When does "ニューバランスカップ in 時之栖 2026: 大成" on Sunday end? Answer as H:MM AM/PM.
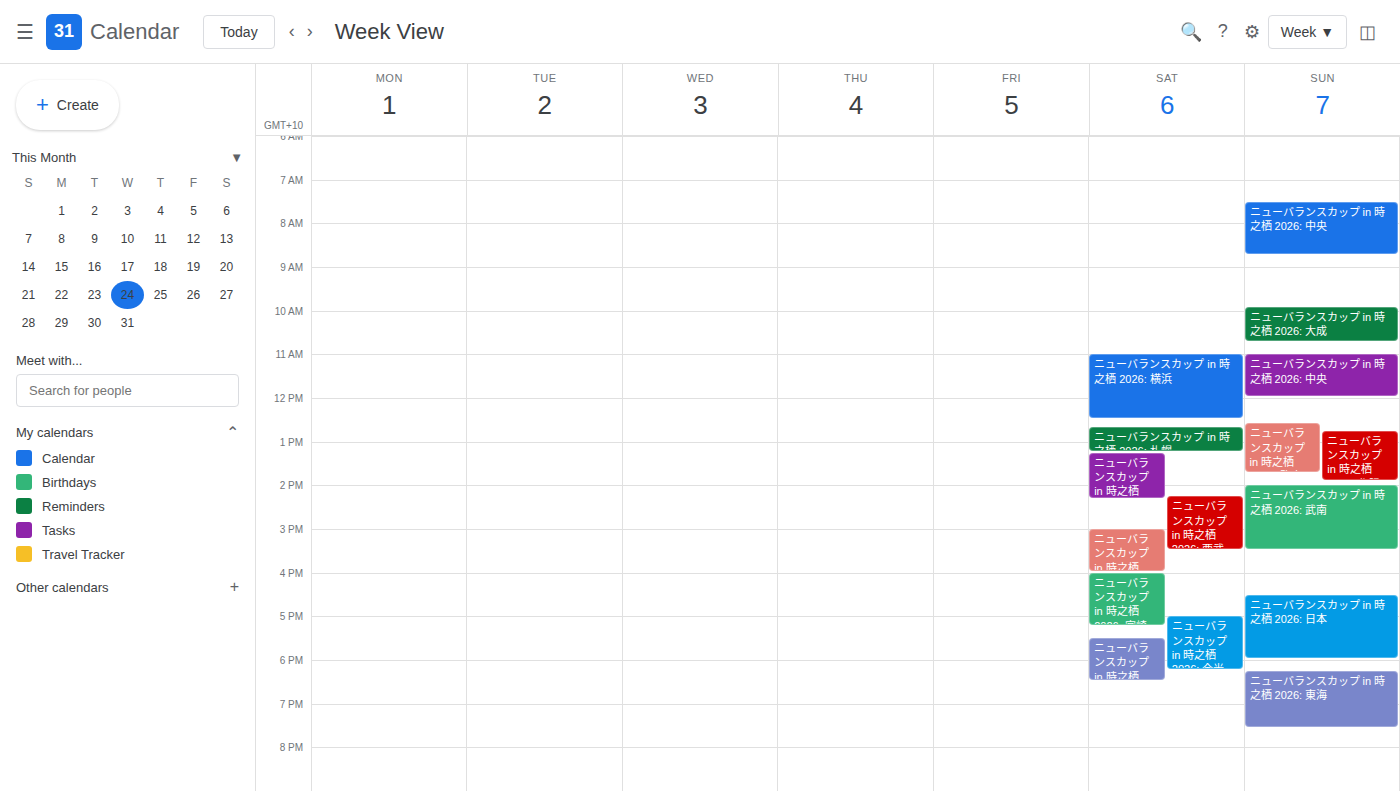
10:45 AM